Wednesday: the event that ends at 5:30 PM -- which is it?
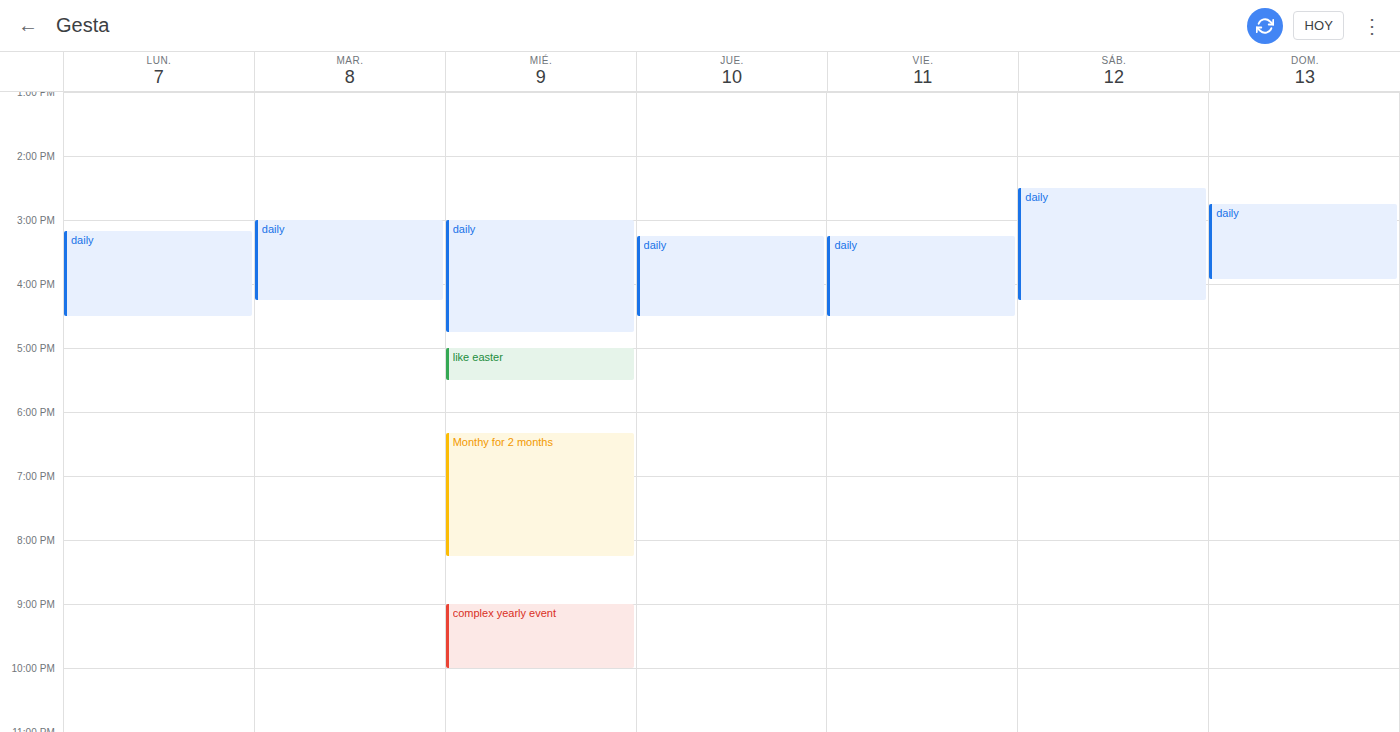
"like easter"